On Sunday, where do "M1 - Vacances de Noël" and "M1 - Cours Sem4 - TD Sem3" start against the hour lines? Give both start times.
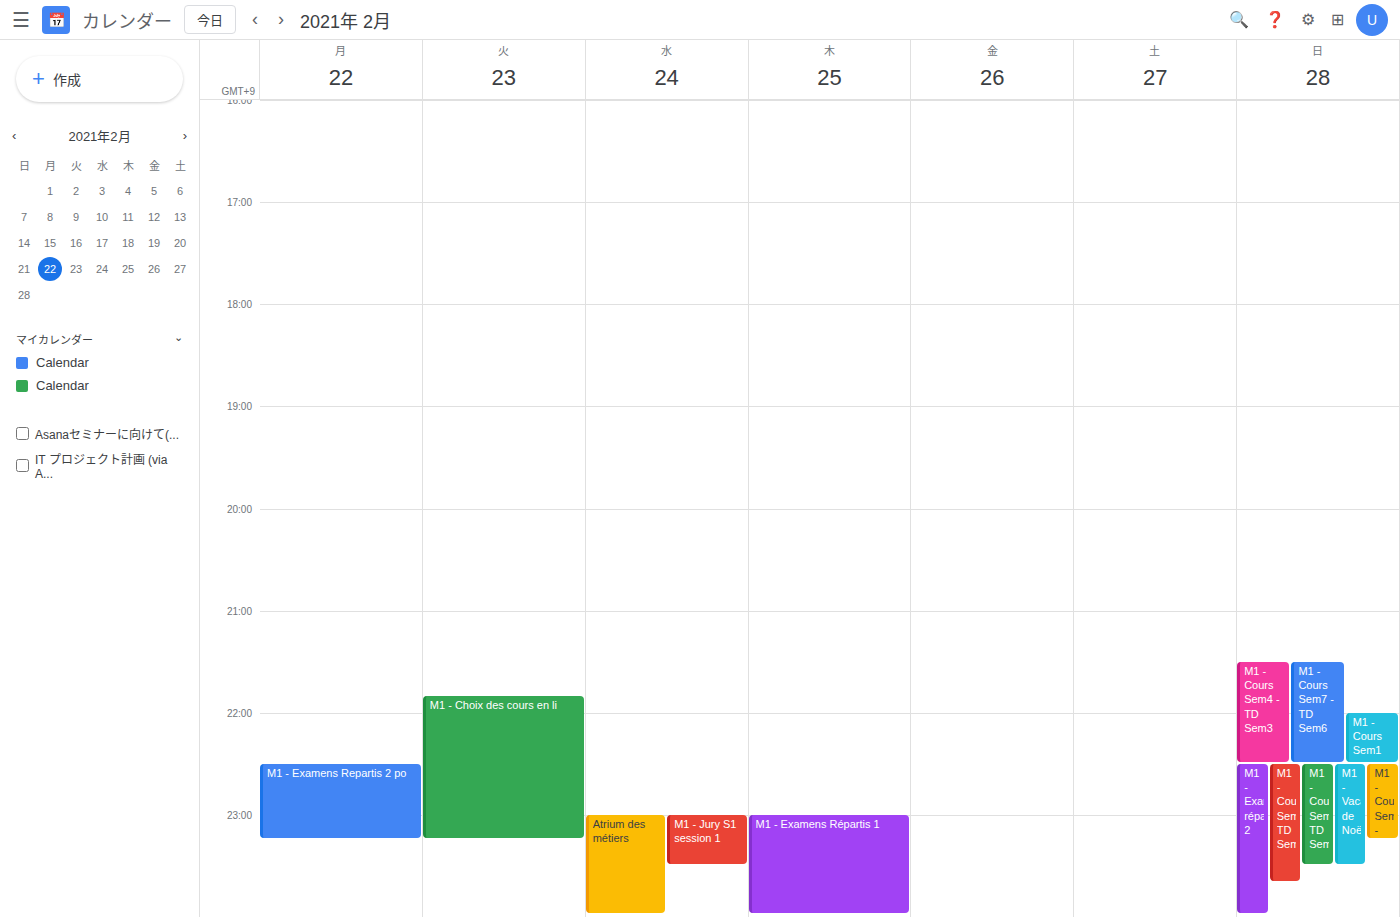
"M1 - Vacances de Noël": 10:30 PM, halfway between the 10 PM and 11 PM lines. "M1 - Cours Sem4 - TD Sem3": 9:30 PM, halfway between the 9 PM and 10 PM lines.